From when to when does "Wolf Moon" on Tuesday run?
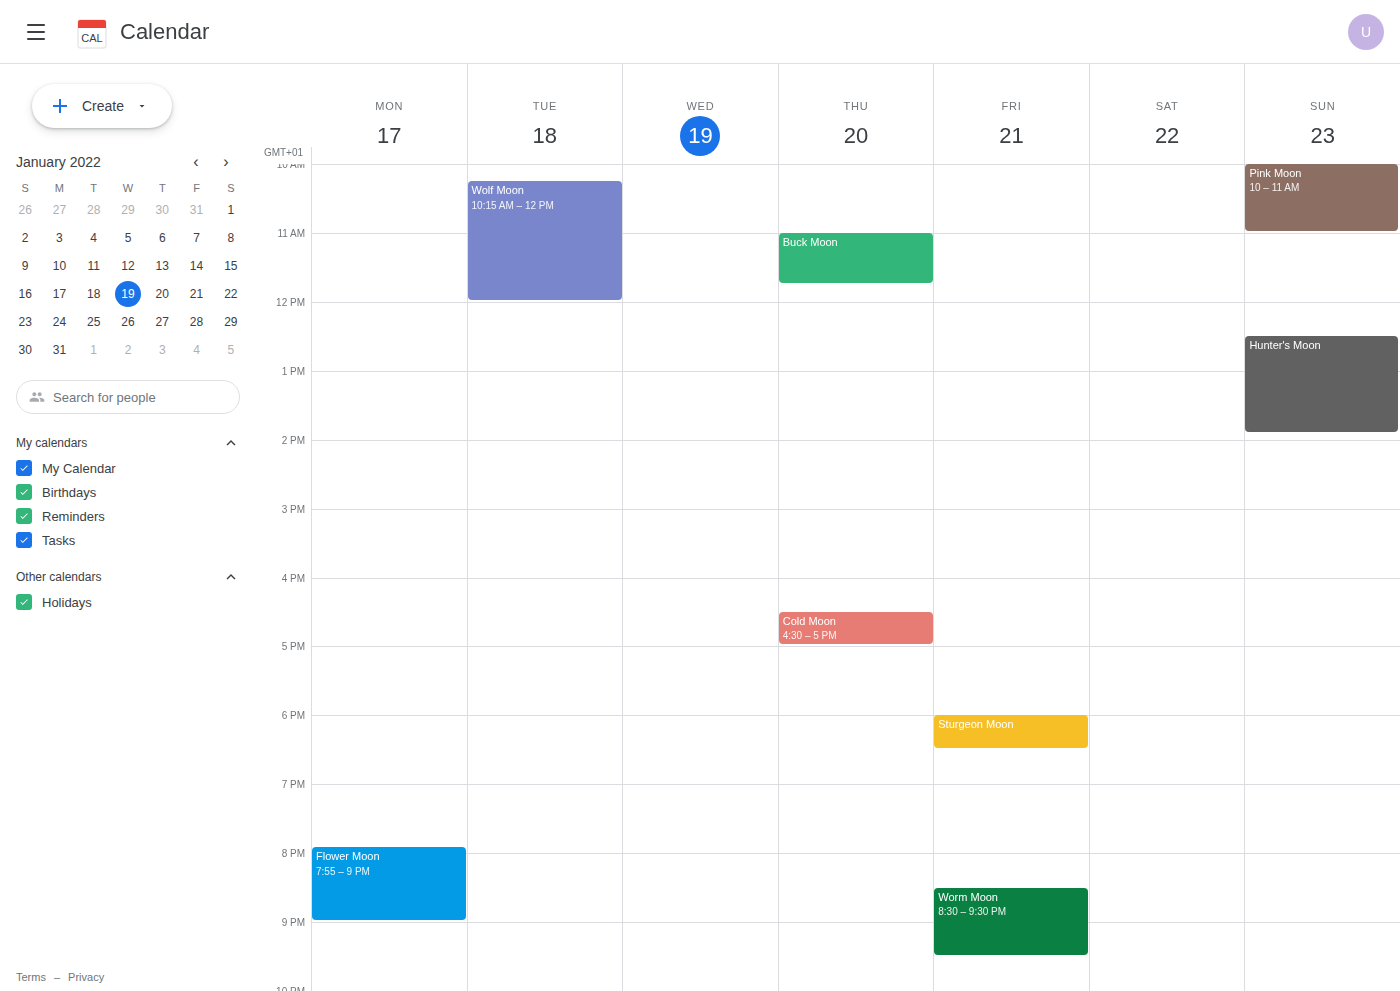
10:15 AM to 12:00 PM